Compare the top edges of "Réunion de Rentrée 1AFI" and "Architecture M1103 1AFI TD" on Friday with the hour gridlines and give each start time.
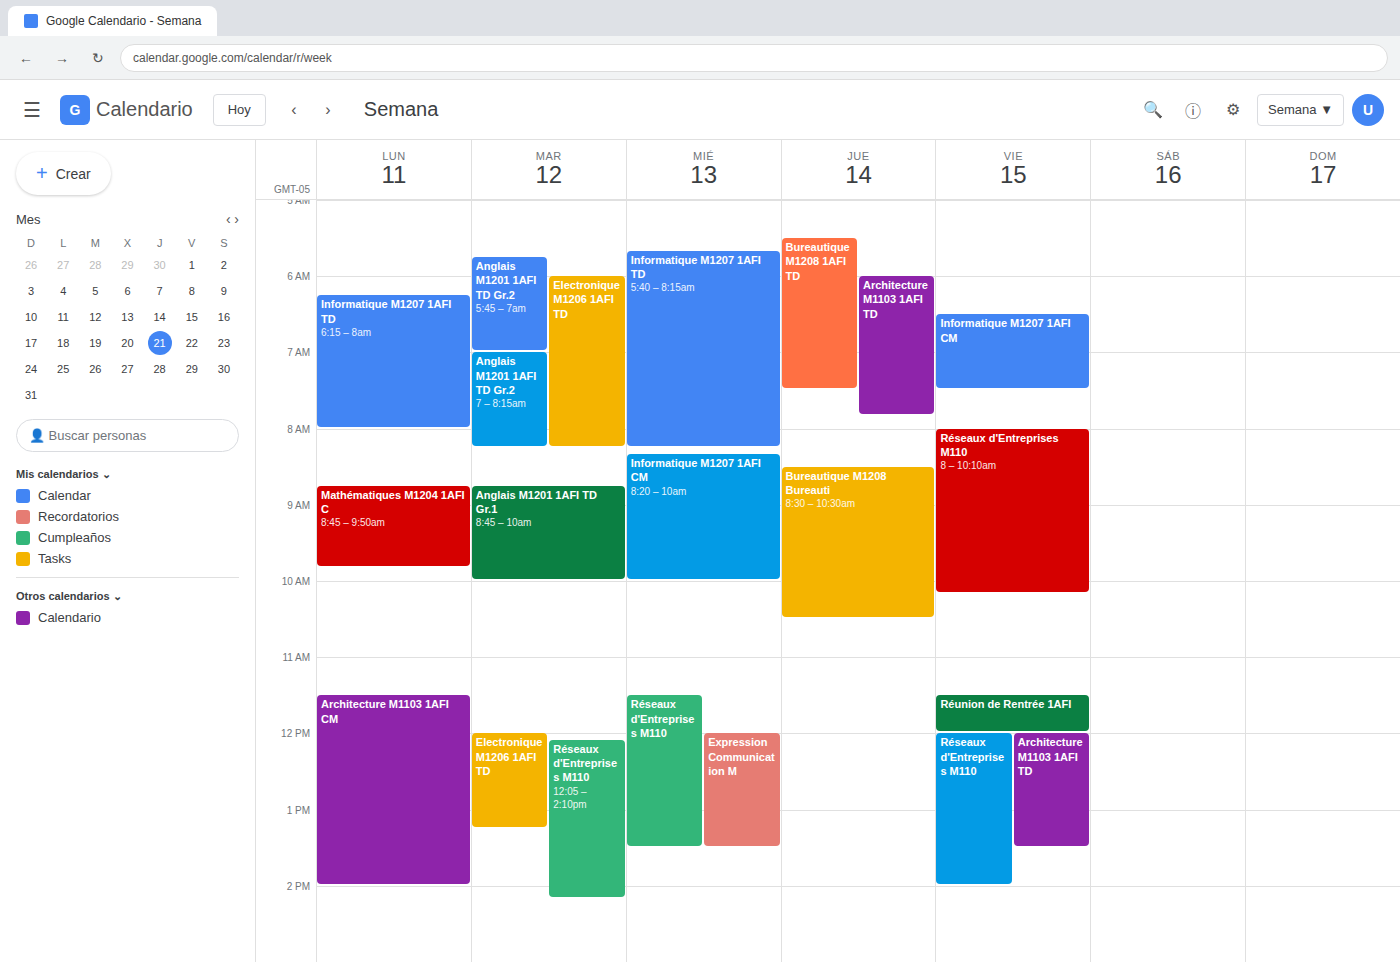
"Réunion de Rentrée 1AFI": 11:30 AM, halfway between the 11 AM and 12 PM lines. "Architecture M1103 1AFI TD": 12:00 PM, exactly on the 12 PM line.